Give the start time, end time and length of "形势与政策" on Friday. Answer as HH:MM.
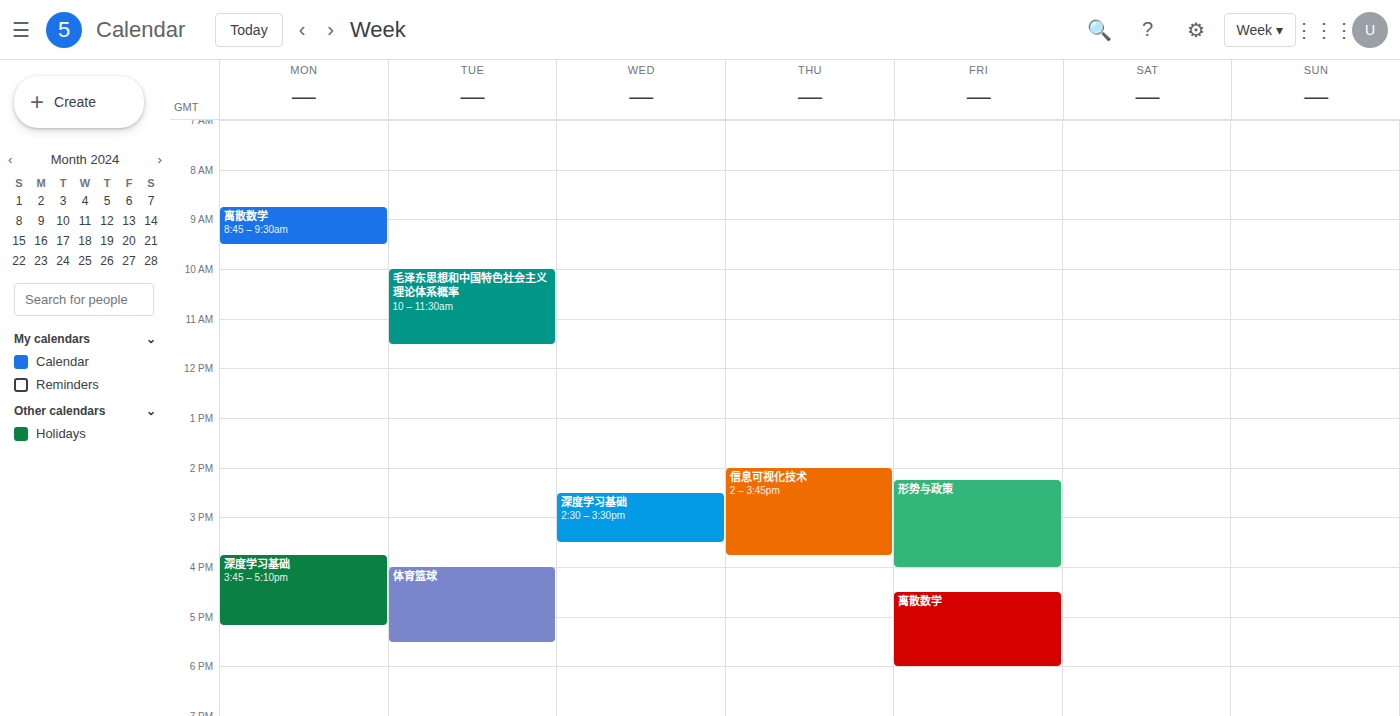
14:15 to 16:00, 1 hour 45 minutes